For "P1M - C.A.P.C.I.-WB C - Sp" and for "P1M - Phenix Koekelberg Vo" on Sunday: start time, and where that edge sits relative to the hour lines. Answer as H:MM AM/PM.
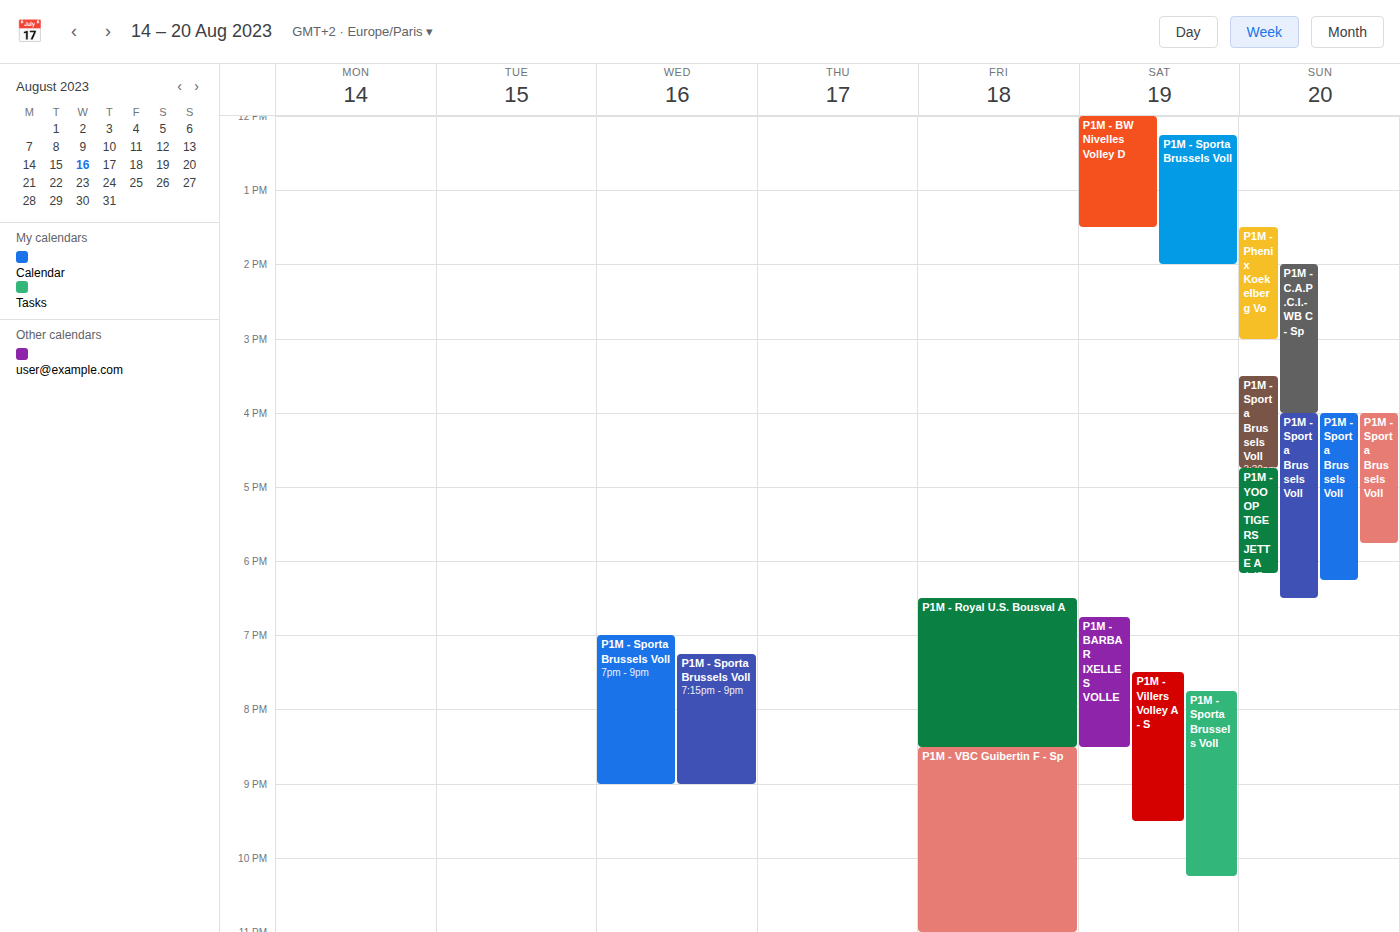
"P1M - C.A.P.C.I.-WB C - Sp": 2:00 PM, exactly on the 2 PM line. "P1M - Phenix Koekelberg Vo": 1:30 PM, halfway between the 1 PM and 2 PM lines.